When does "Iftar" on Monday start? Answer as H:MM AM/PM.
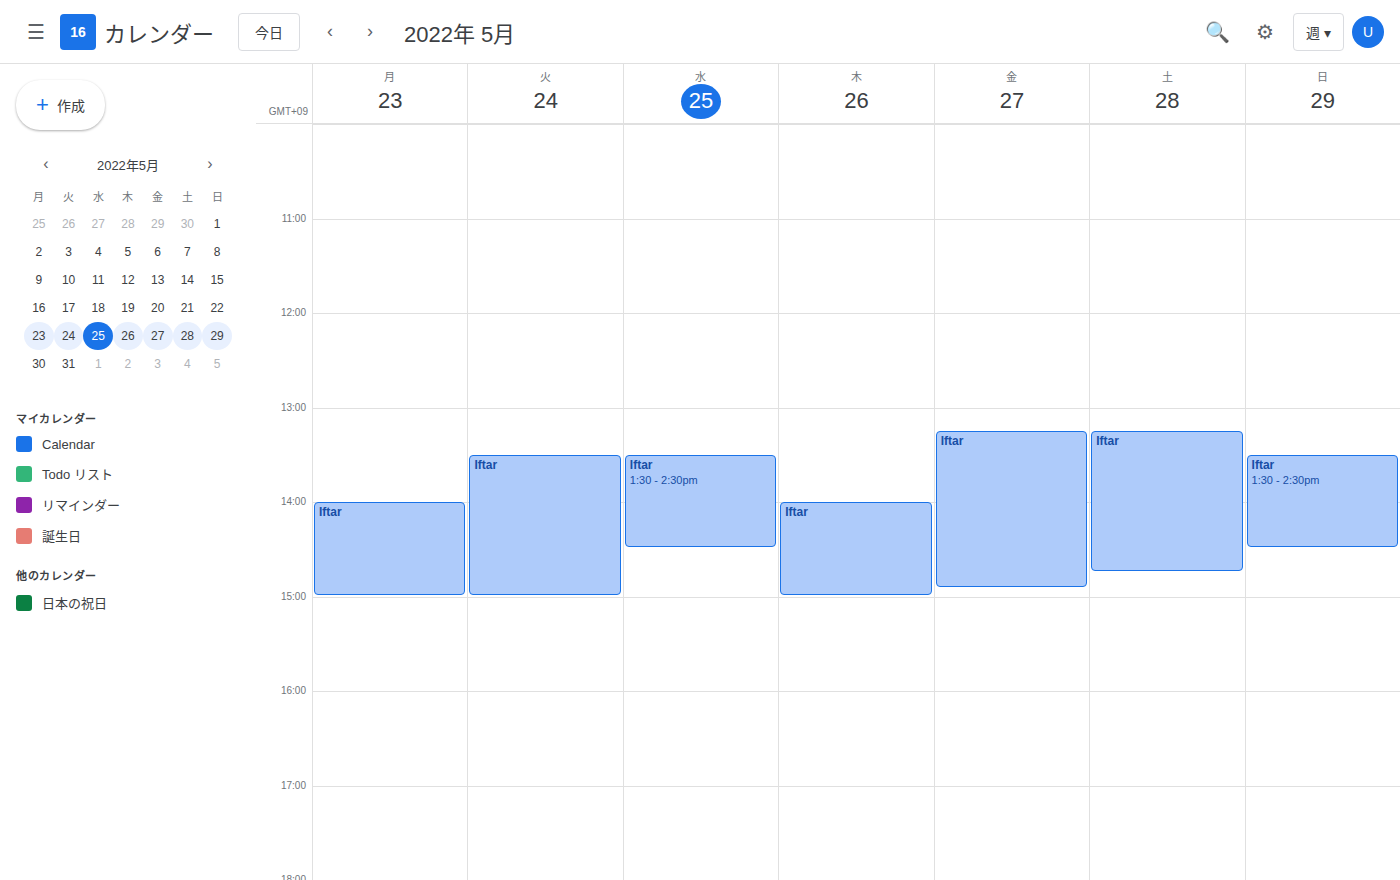
2:00 PM